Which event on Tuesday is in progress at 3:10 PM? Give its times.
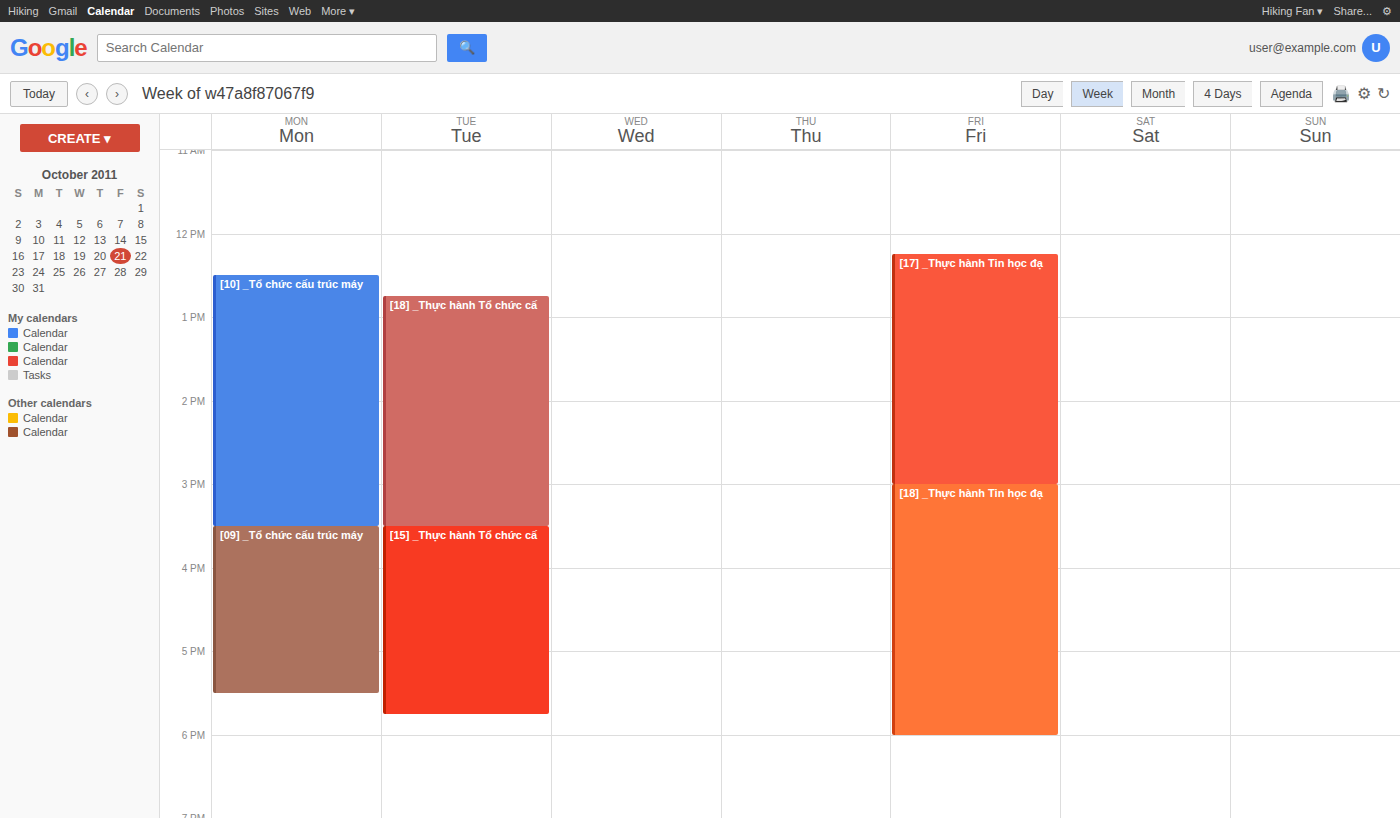
"[18] _Thực hành Tổ chức cấ", 12:45 PM to 3:30 PM